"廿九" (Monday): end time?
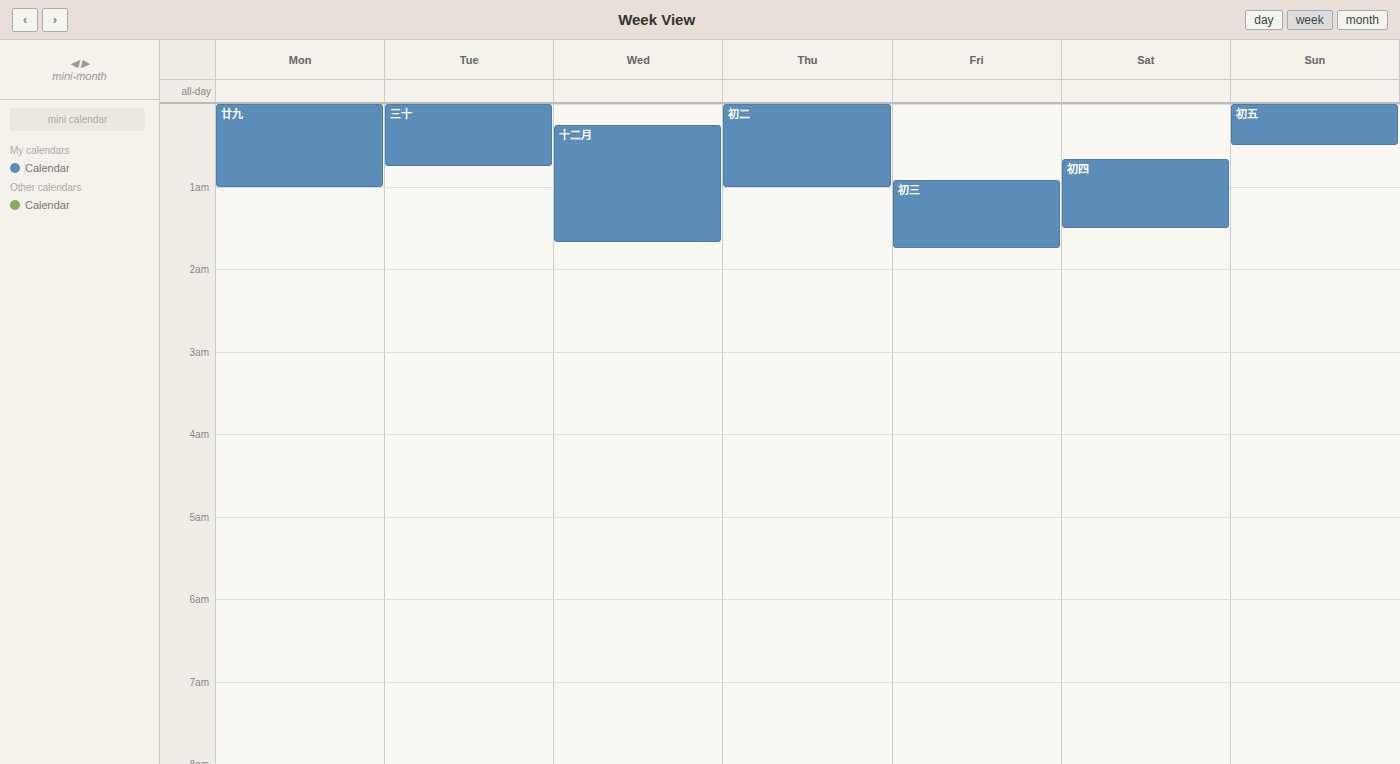
1:00 AM